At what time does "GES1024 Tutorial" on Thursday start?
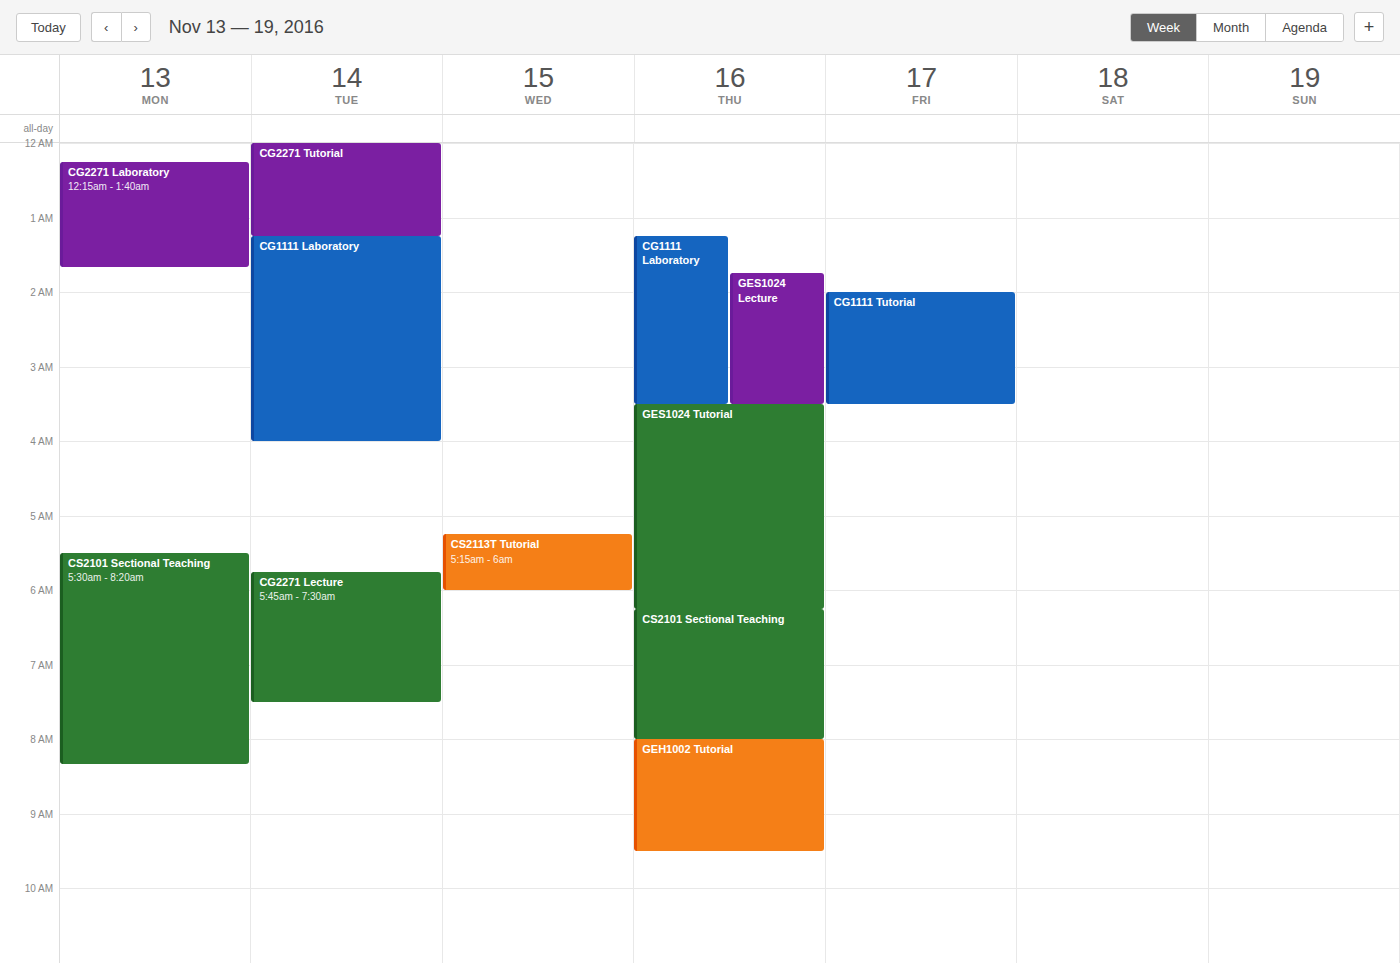
3:30 AM